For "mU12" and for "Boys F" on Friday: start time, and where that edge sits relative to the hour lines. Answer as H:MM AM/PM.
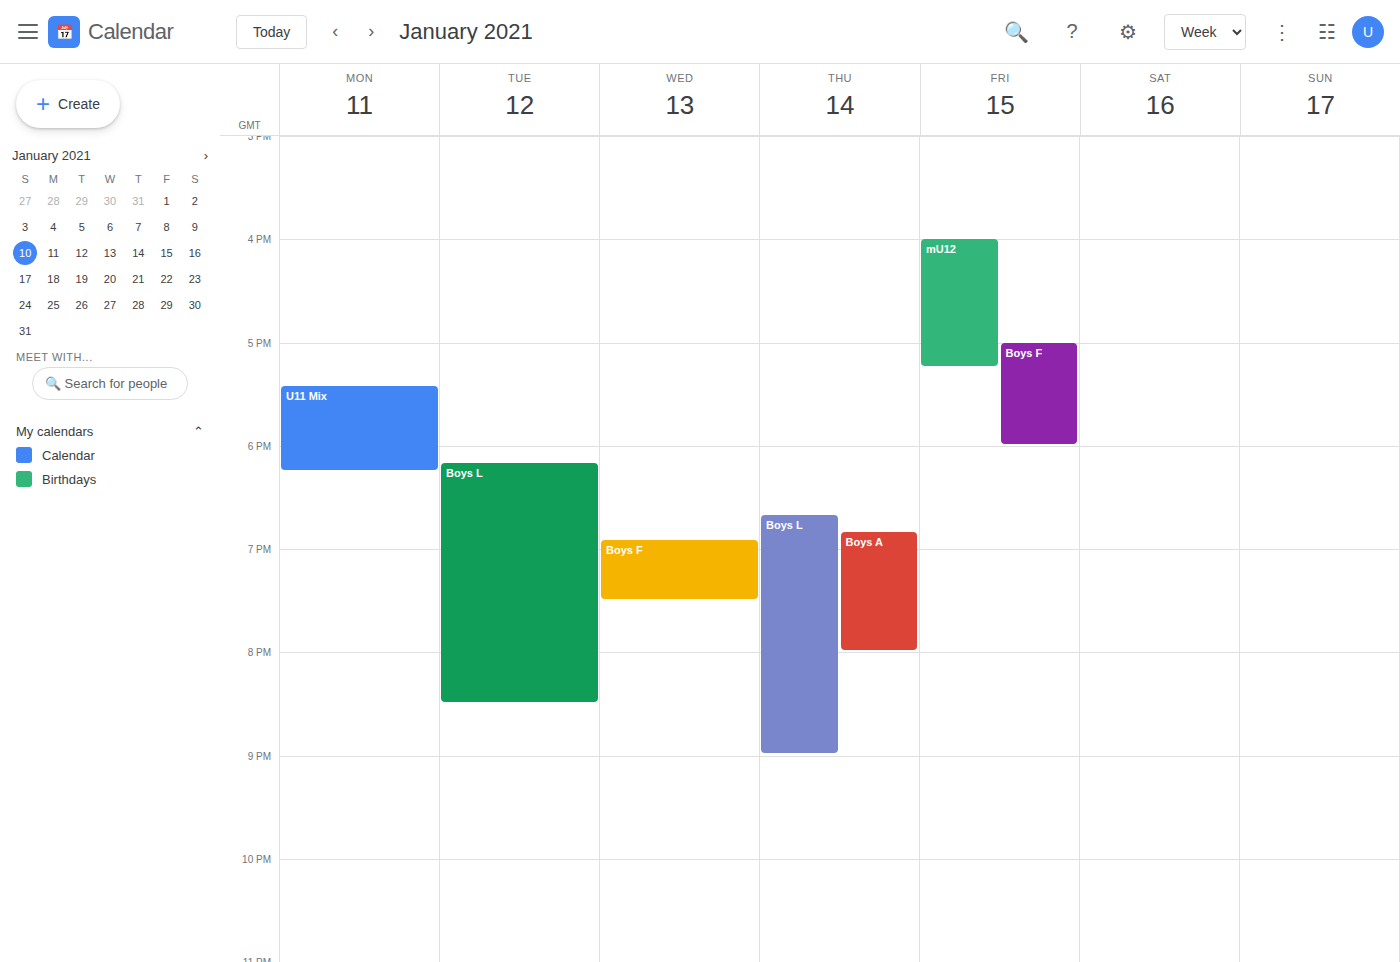
"mU12": 4:00 PM, exactly on the 4 PM line. "Boys F": 5:00 PM, exactly on the 5 PM line.